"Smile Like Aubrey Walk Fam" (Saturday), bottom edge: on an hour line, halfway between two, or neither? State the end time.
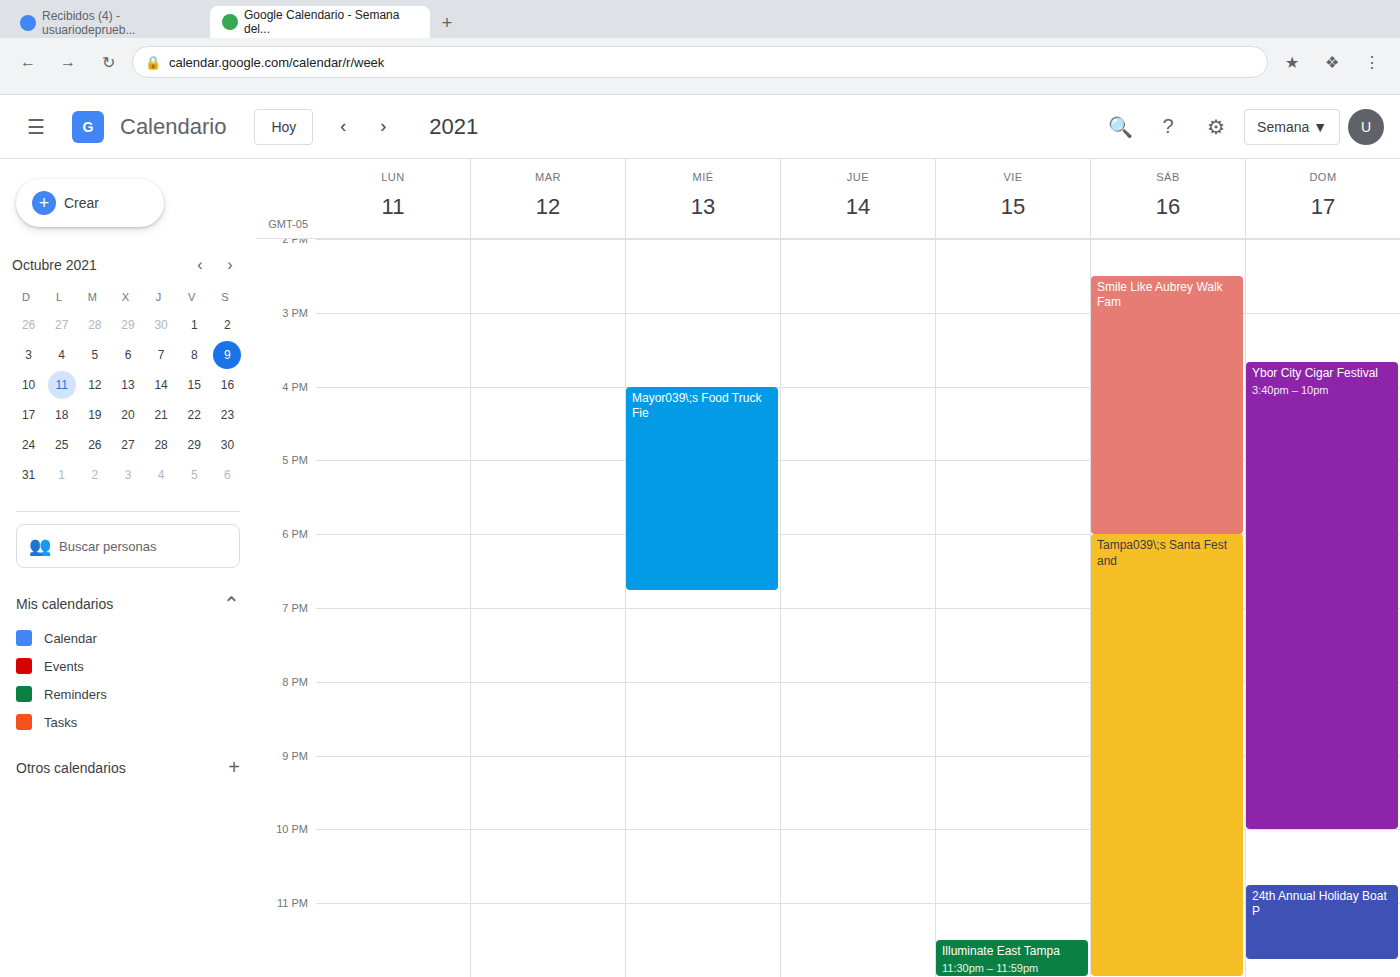
6:00 PM -- exactly on the 6 PM line.